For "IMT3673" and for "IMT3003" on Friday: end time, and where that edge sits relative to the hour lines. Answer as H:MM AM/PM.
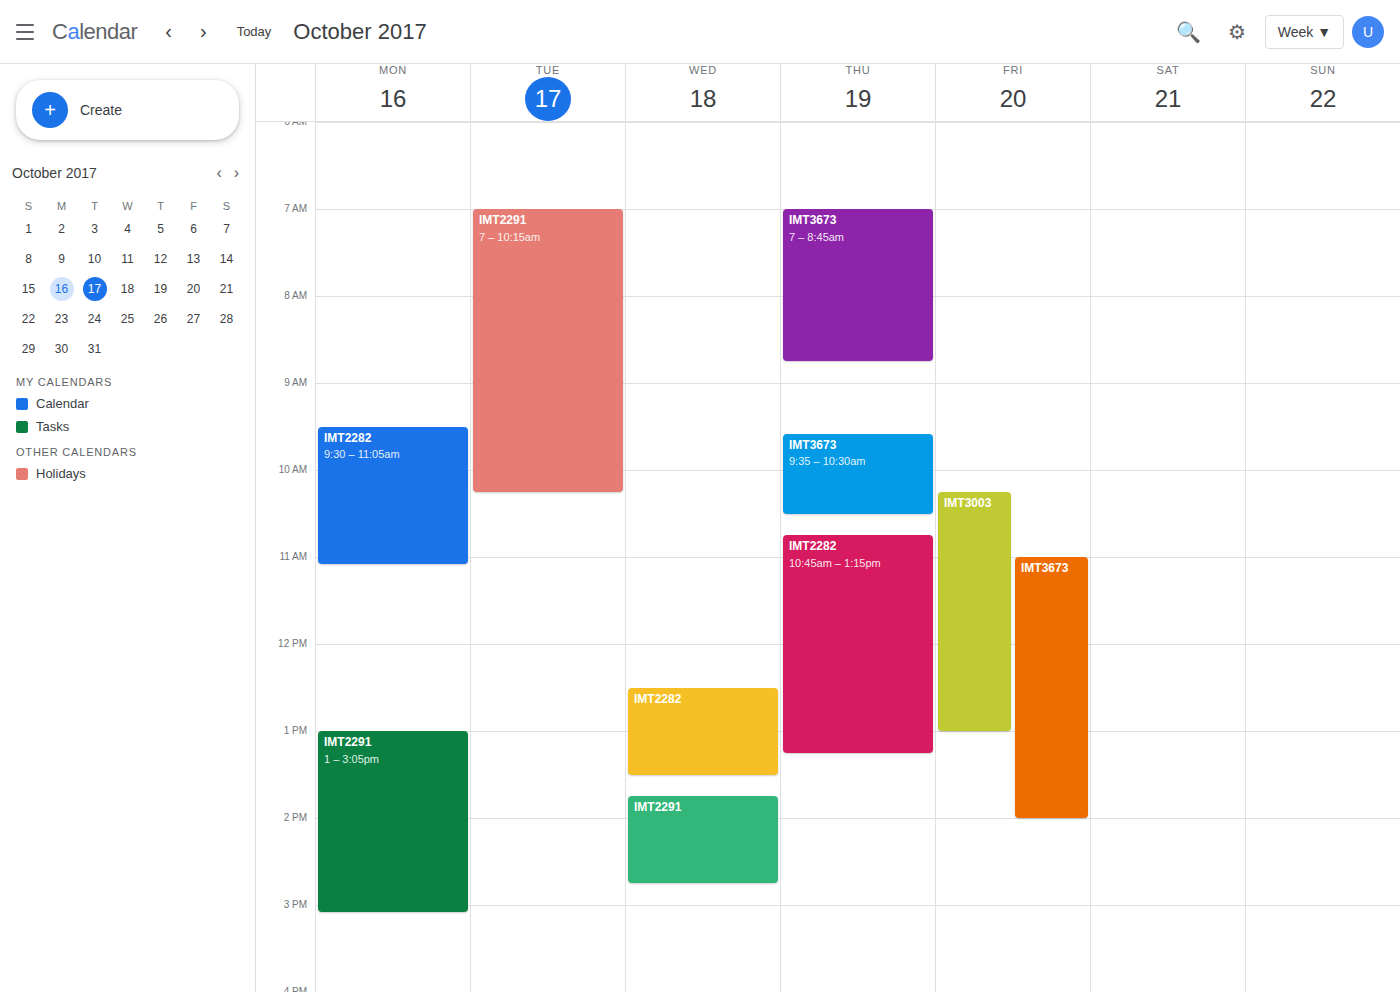
"IMT3673": 2:00 PM, exactly on the 2 PM line. "IMT3003": 1:00 PM, exactly on the 1 PM line.